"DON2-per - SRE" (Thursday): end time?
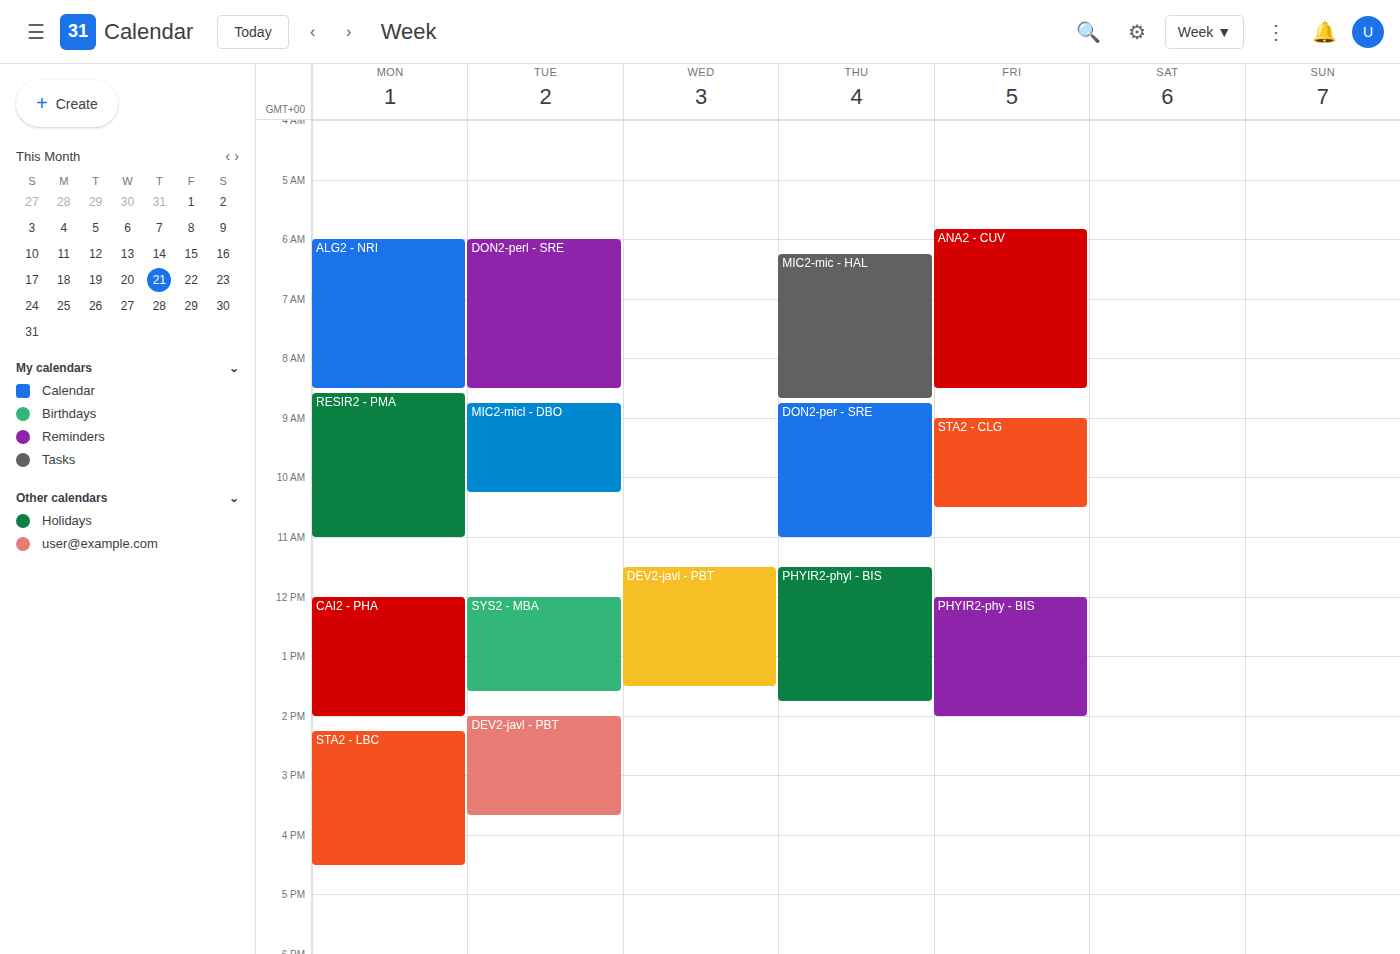
11:00 AM